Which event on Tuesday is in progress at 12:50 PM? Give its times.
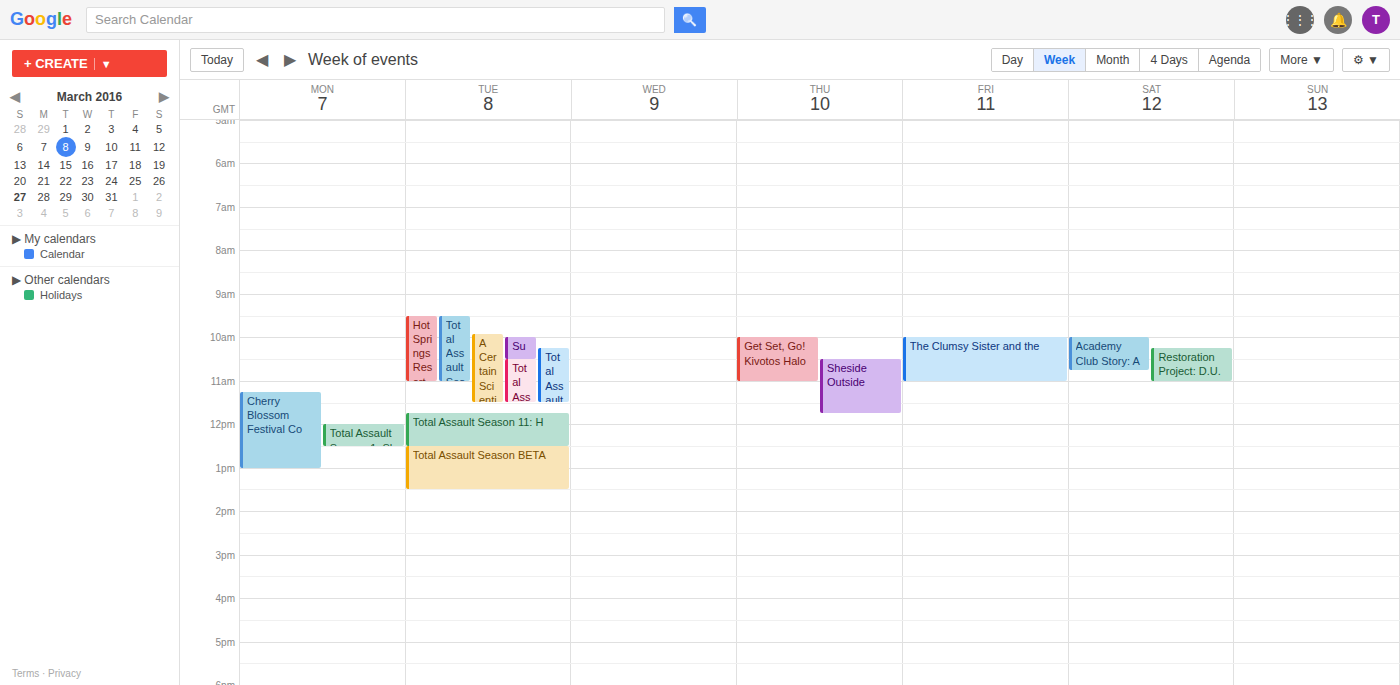
"Total Assault Season BETA", 12:30 PM to 1:30 PM